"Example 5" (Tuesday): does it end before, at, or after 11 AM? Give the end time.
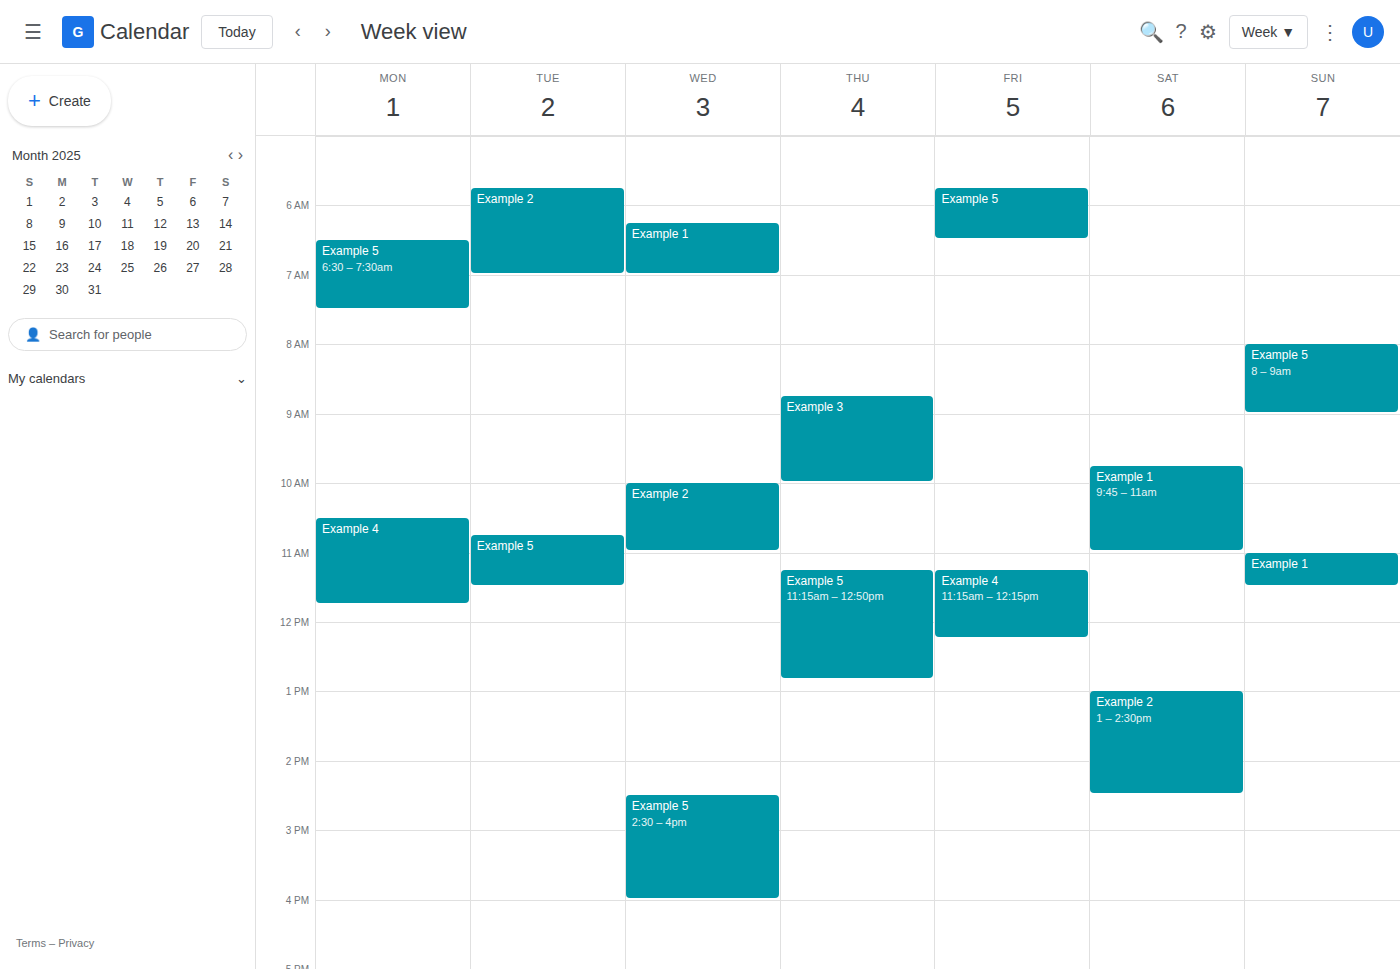
11:30 AM -- after 11 AM, 30 minutes below the 11 AM line.